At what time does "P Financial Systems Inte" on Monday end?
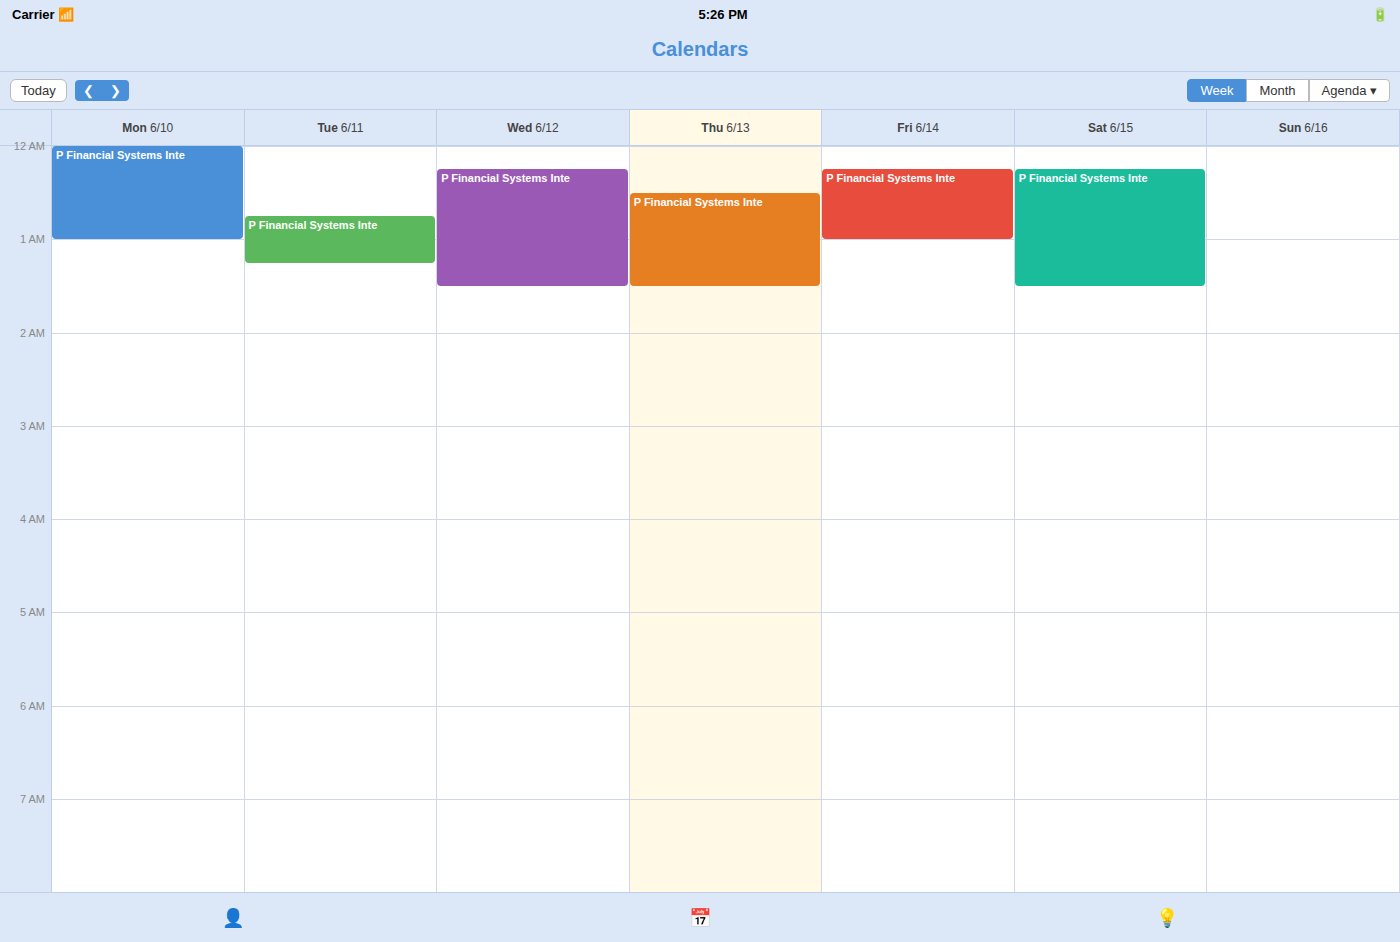
01:00